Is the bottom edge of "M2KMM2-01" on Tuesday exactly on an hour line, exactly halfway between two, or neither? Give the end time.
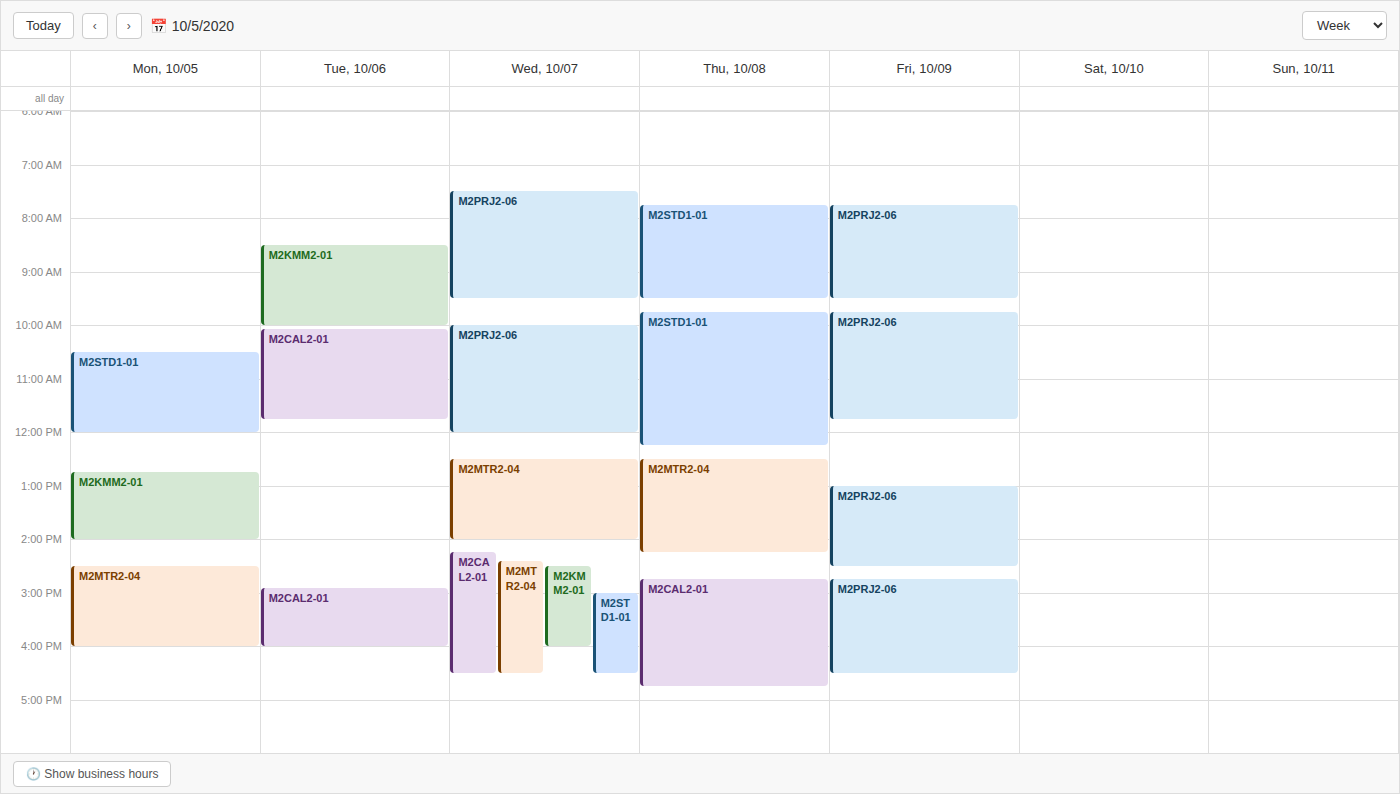
10:00 AM -- exactly on the 10 AM line.